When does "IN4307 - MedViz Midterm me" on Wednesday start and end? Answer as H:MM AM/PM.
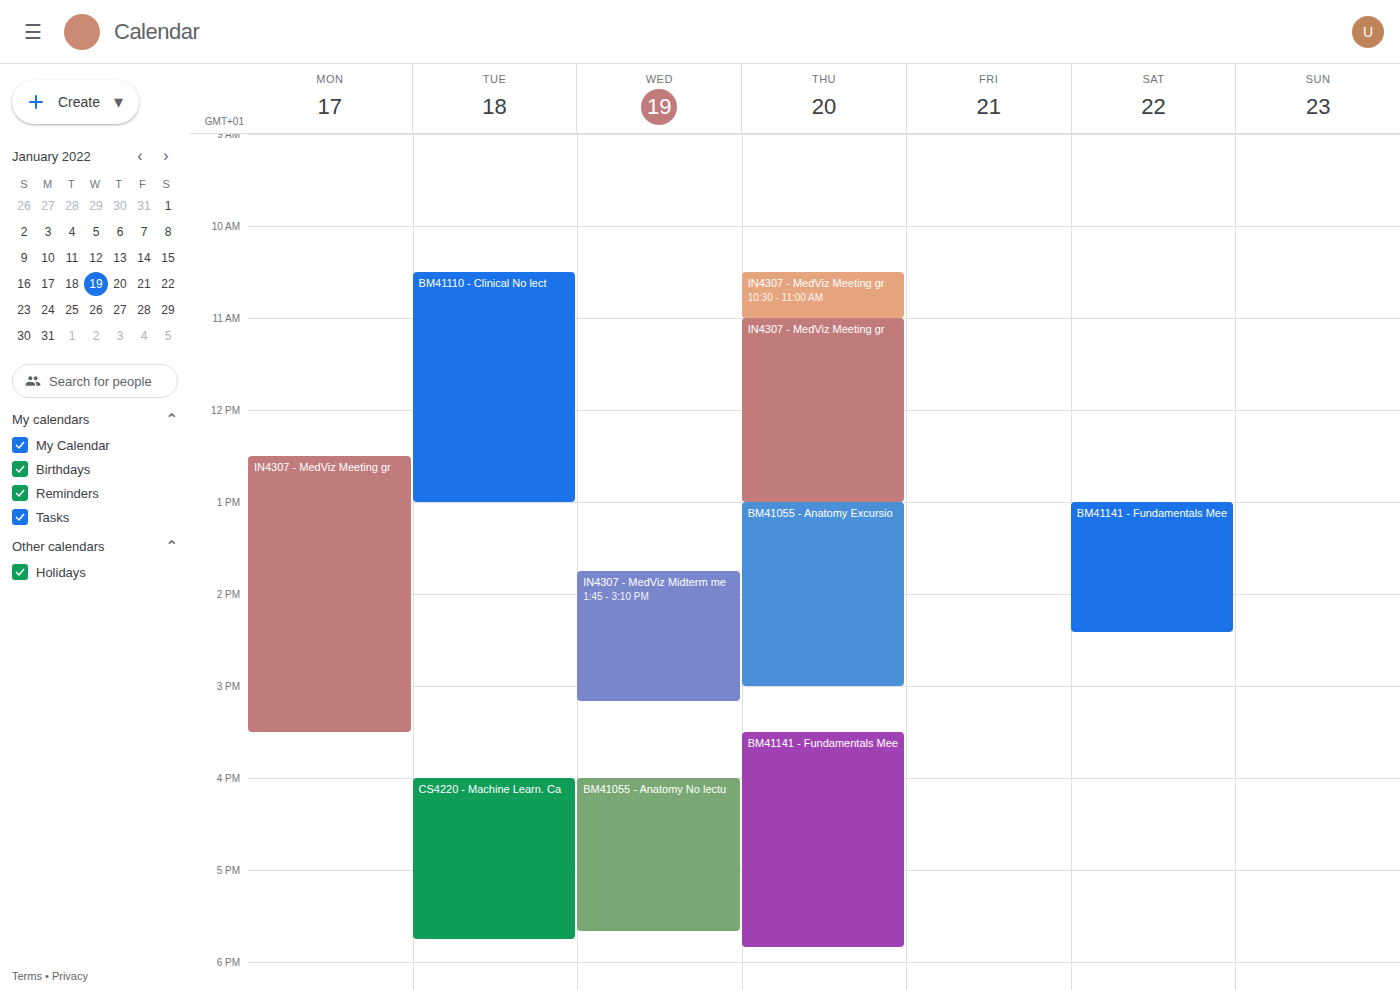
1:45 PM to 3:10 PM